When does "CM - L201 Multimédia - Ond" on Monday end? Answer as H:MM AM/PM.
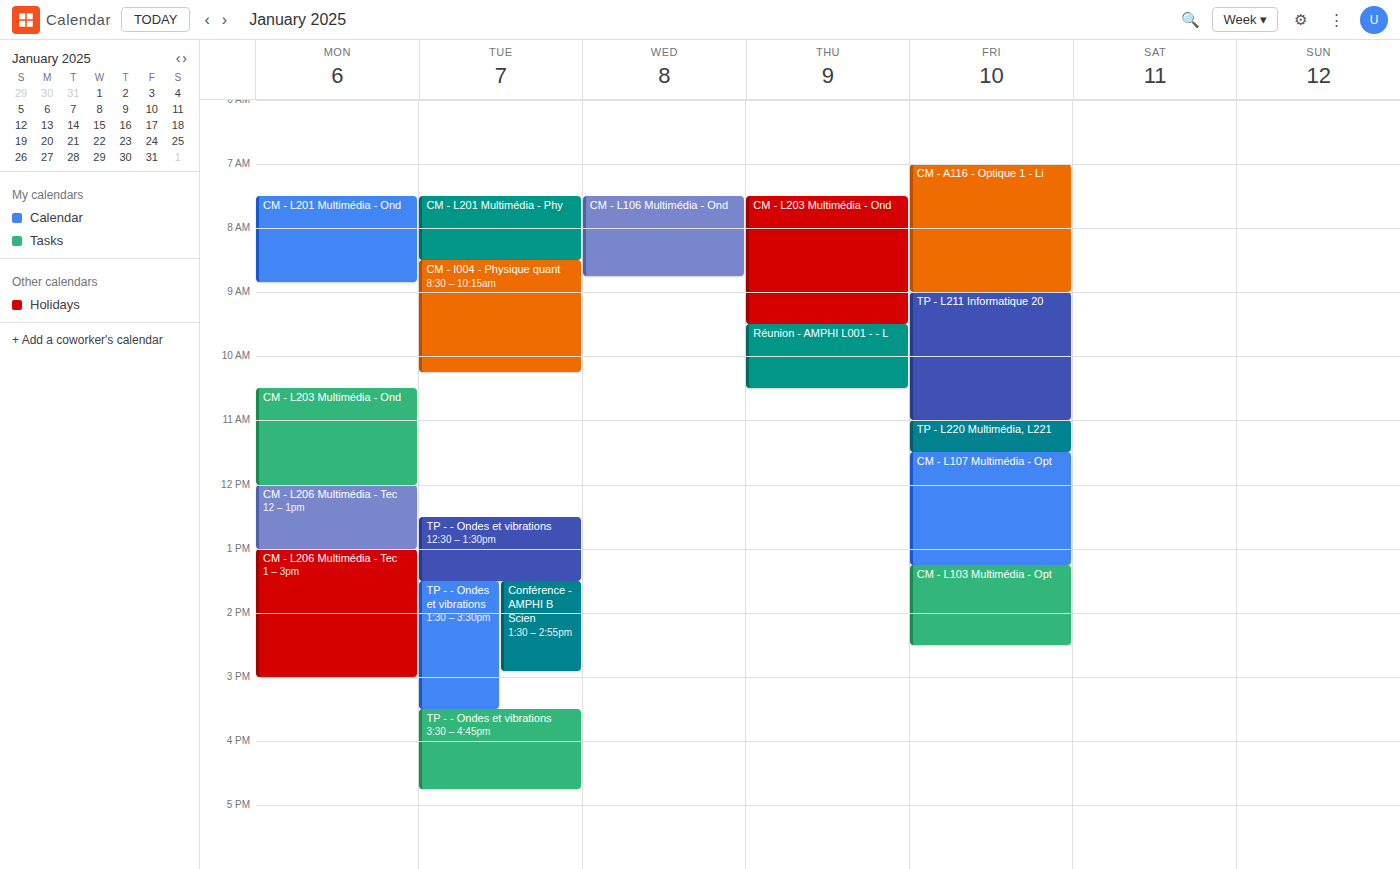
8:50 AM